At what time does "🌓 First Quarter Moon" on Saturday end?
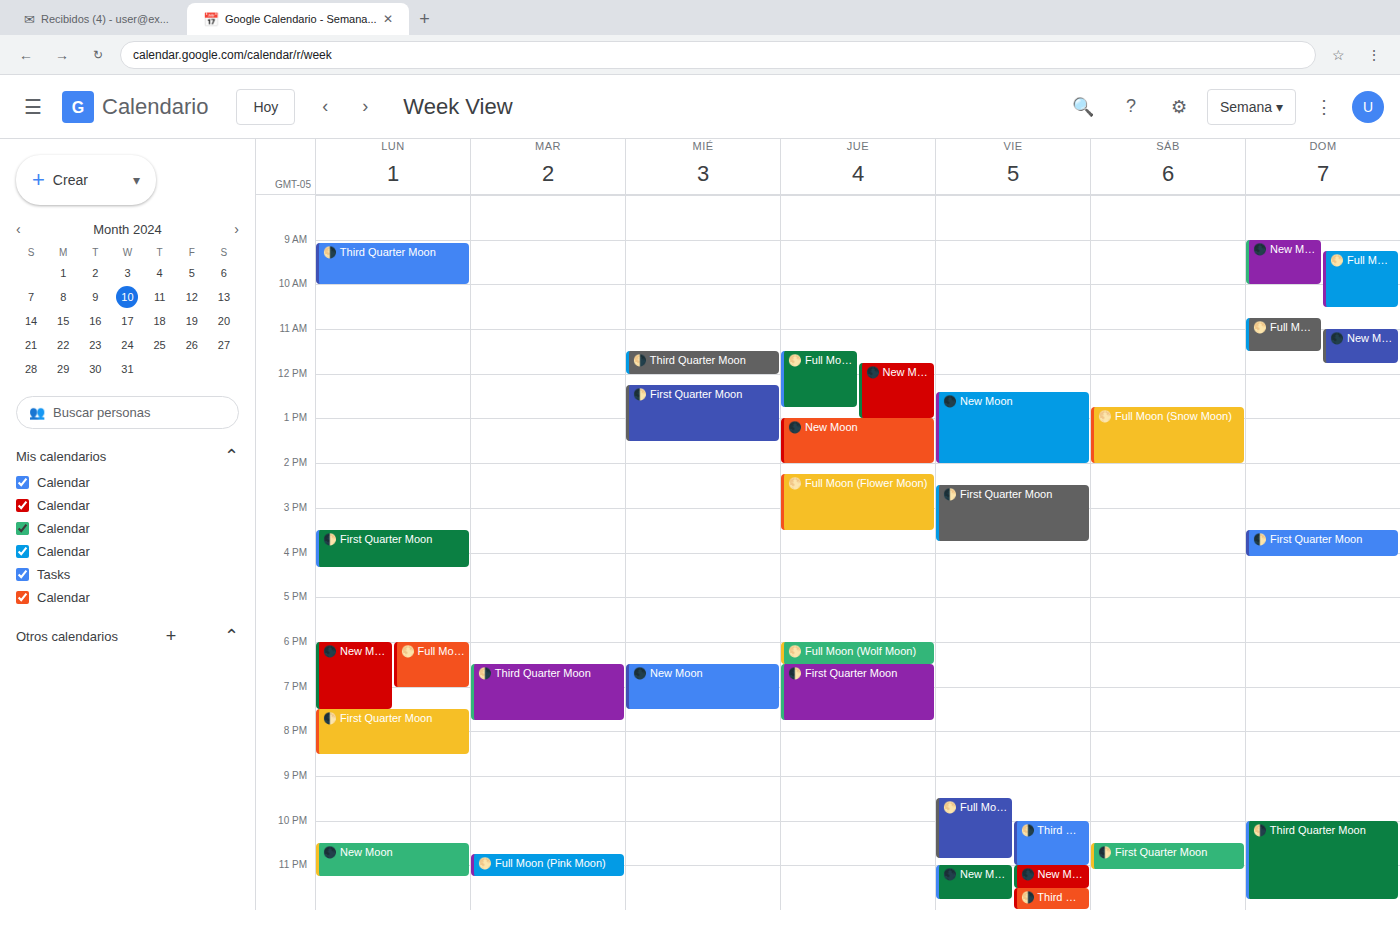
11:05 PM